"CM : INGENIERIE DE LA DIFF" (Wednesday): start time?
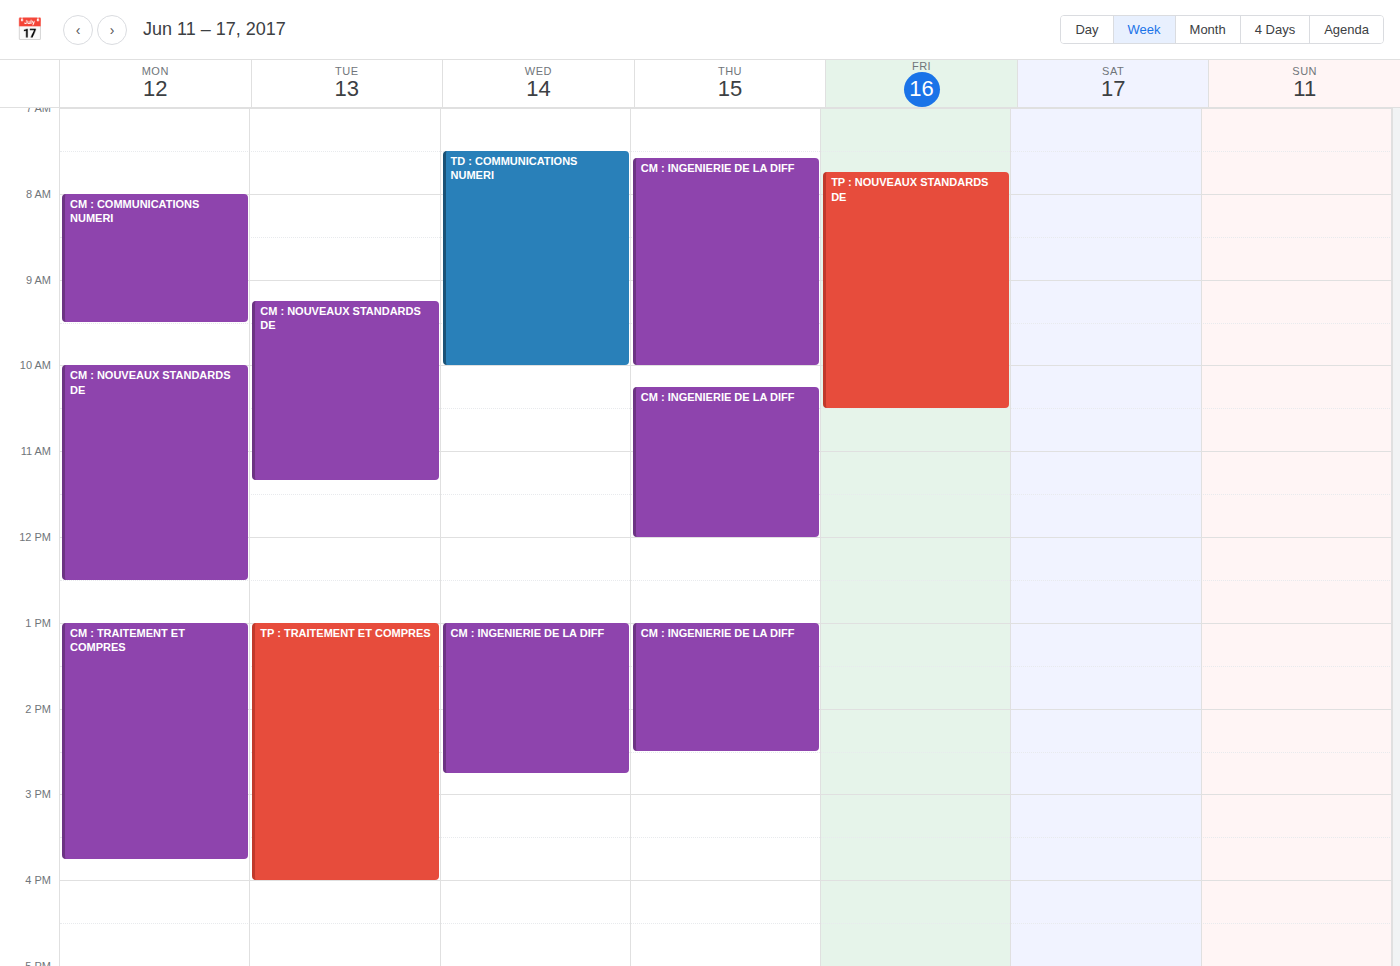
1:00 PM